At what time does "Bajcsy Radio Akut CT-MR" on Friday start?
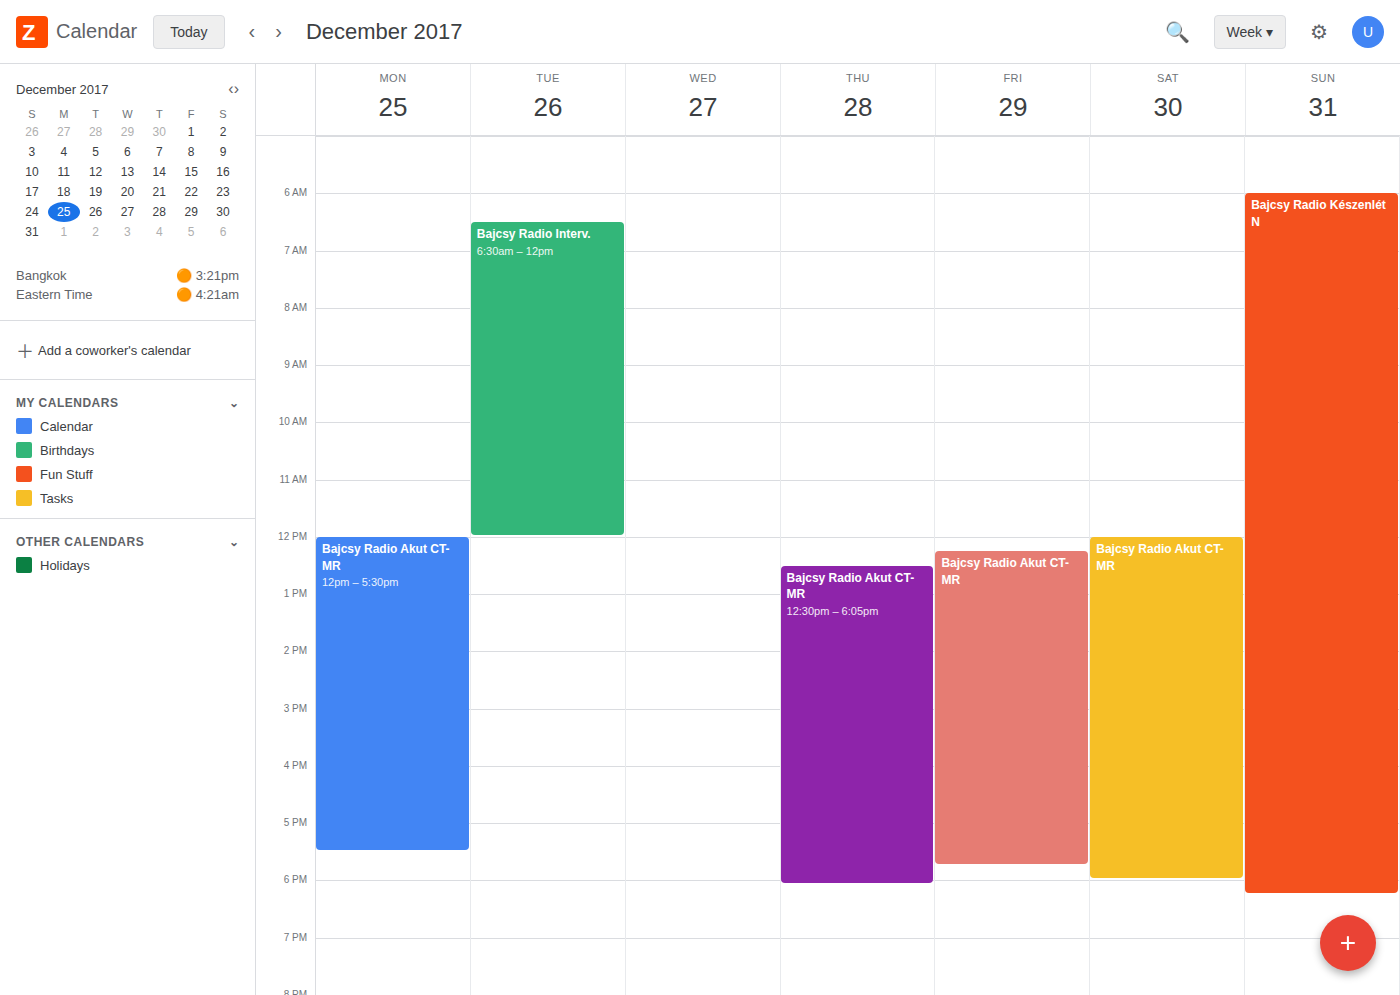
12:15 PM